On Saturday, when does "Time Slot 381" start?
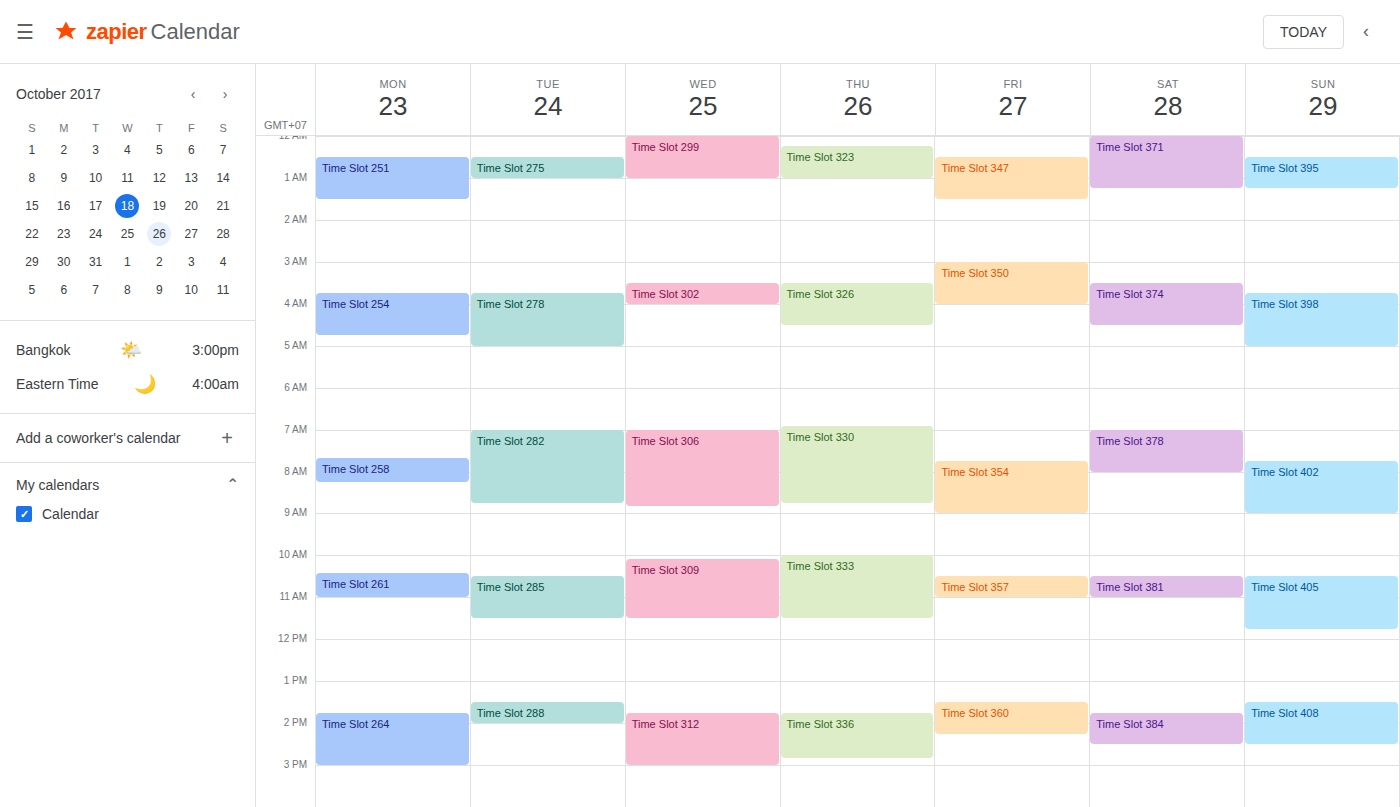
10:30